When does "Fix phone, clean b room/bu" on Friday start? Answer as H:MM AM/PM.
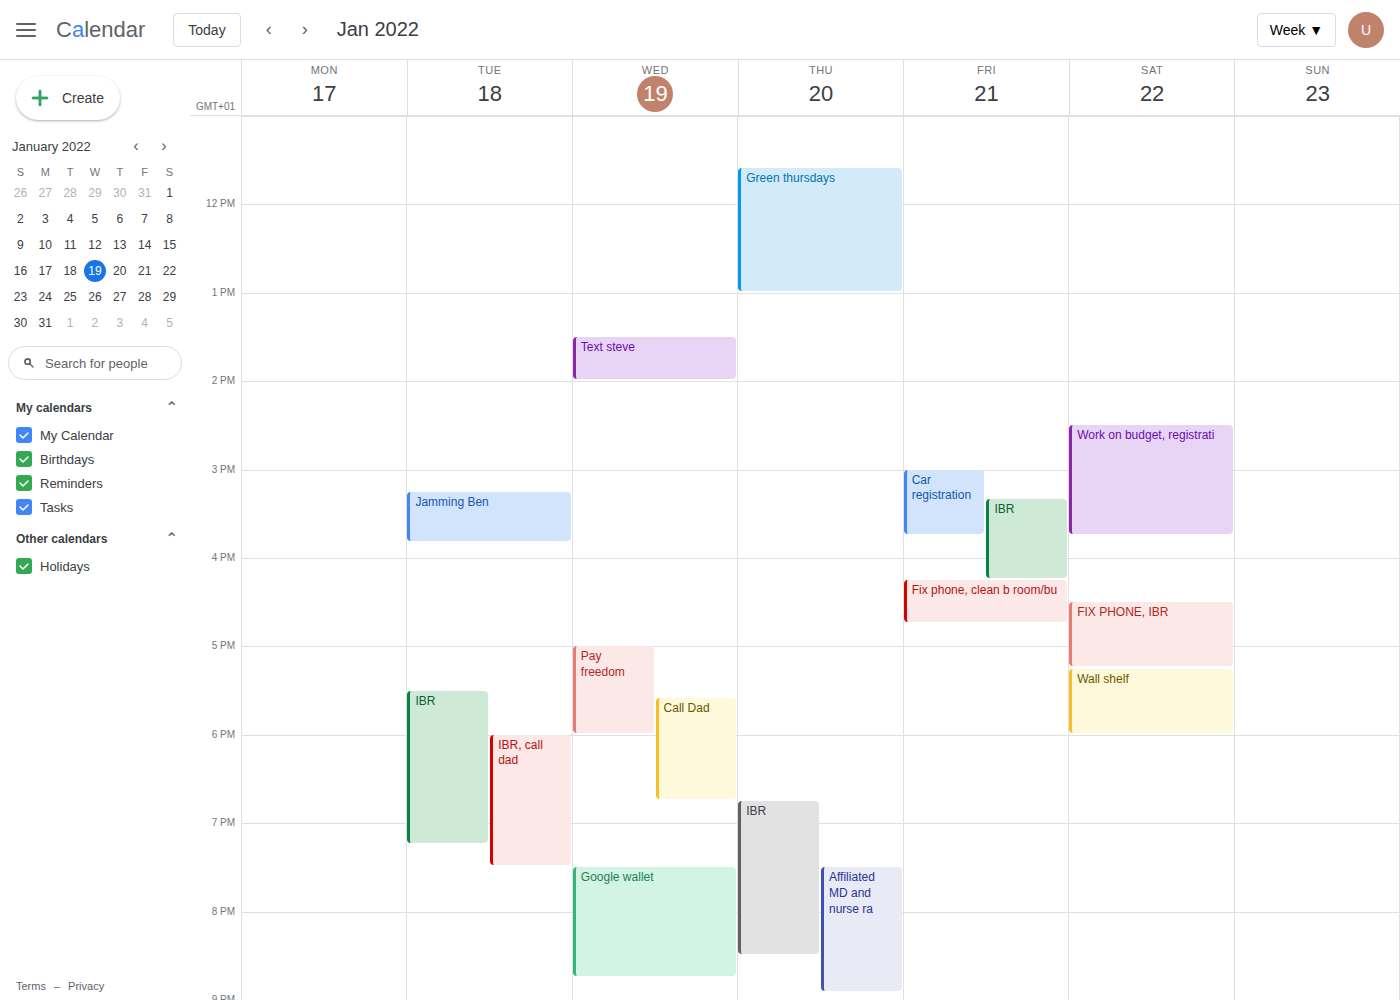
4:15 PM